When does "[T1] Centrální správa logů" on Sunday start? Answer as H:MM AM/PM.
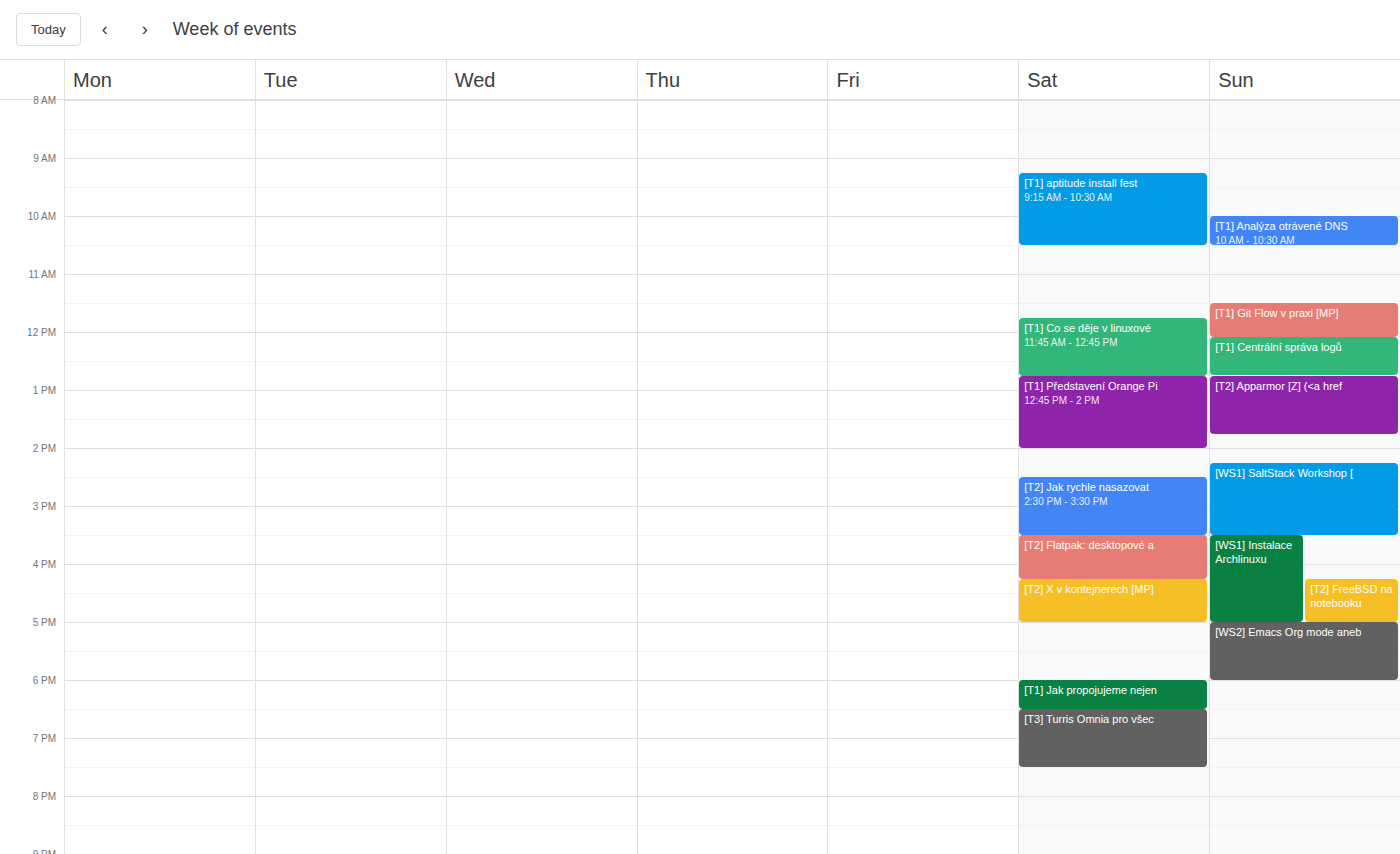
12:05 PM